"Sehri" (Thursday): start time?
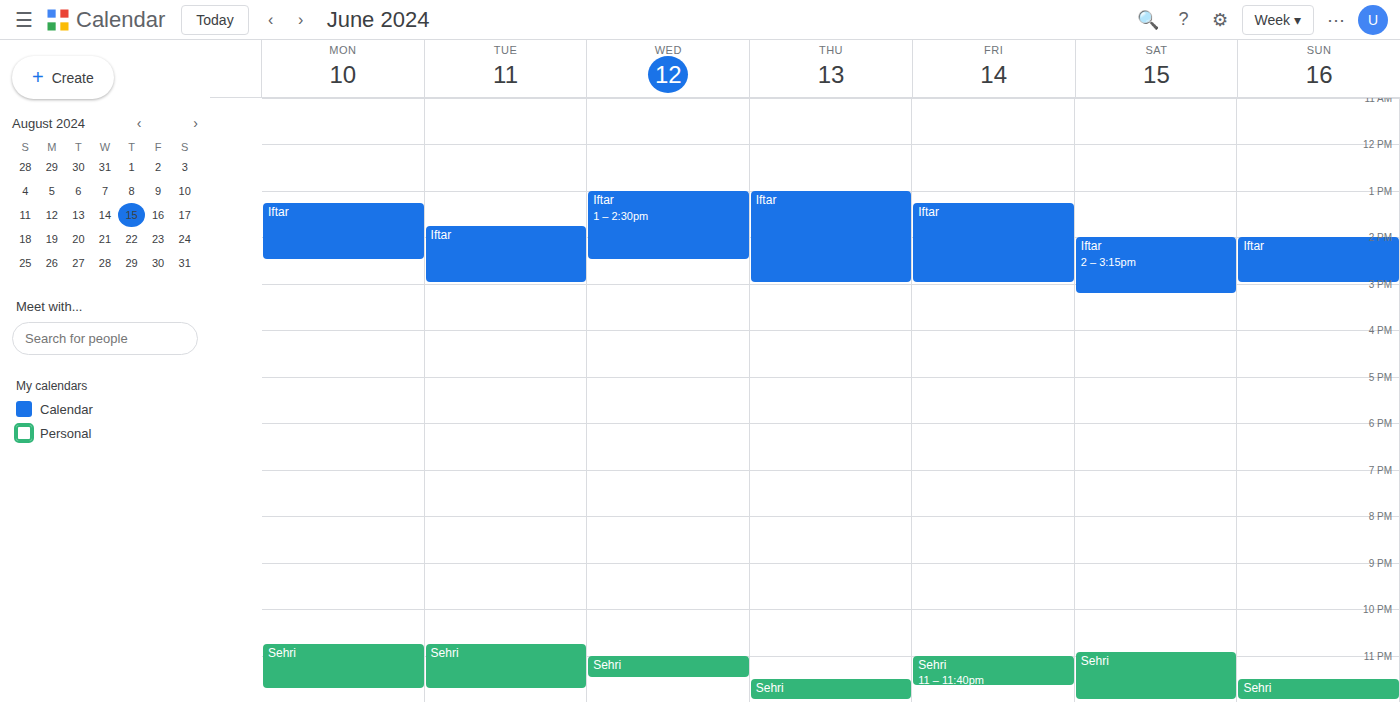
11:30 PM